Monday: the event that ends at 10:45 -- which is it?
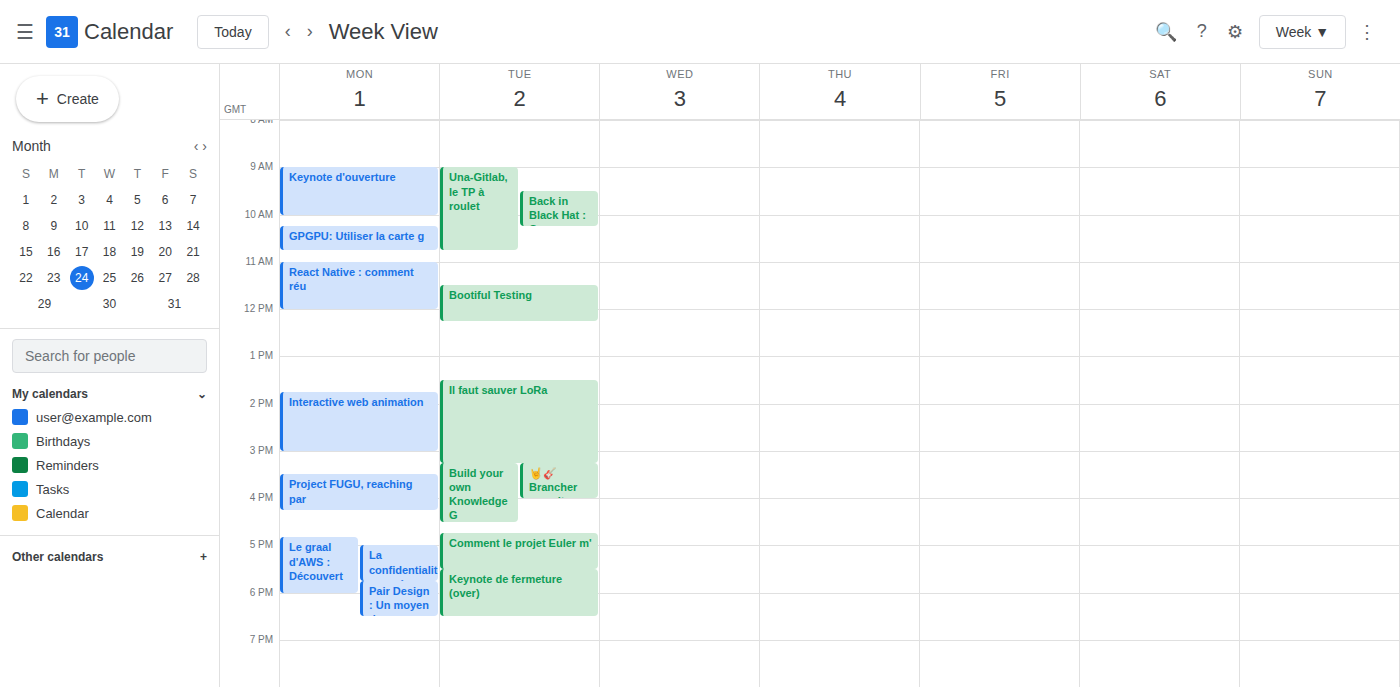
"GPGPU: Utiliser la carte g"